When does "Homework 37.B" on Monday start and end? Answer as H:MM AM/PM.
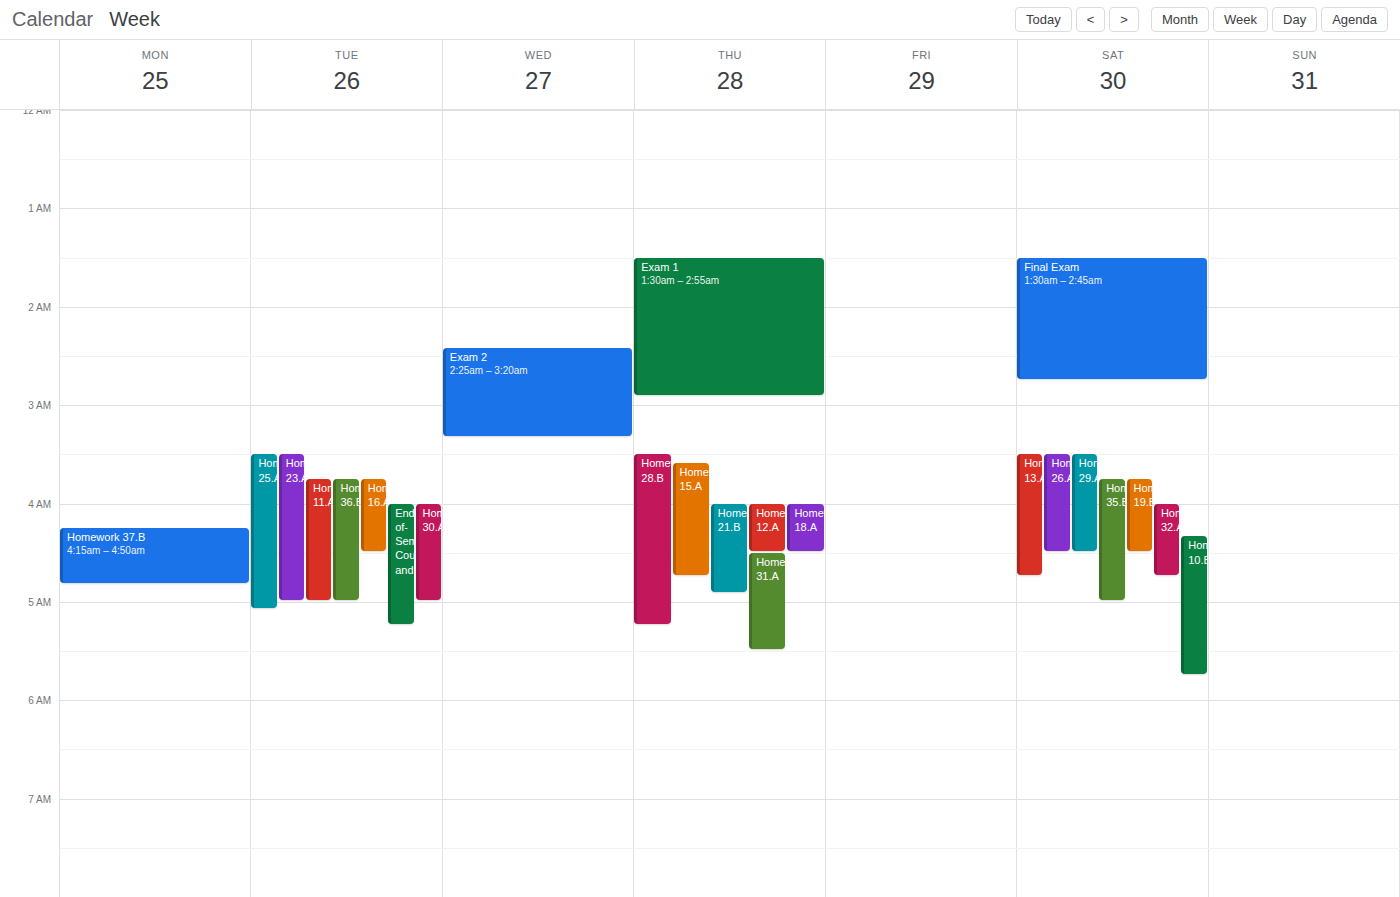
4:15 AM to 4:50 AM